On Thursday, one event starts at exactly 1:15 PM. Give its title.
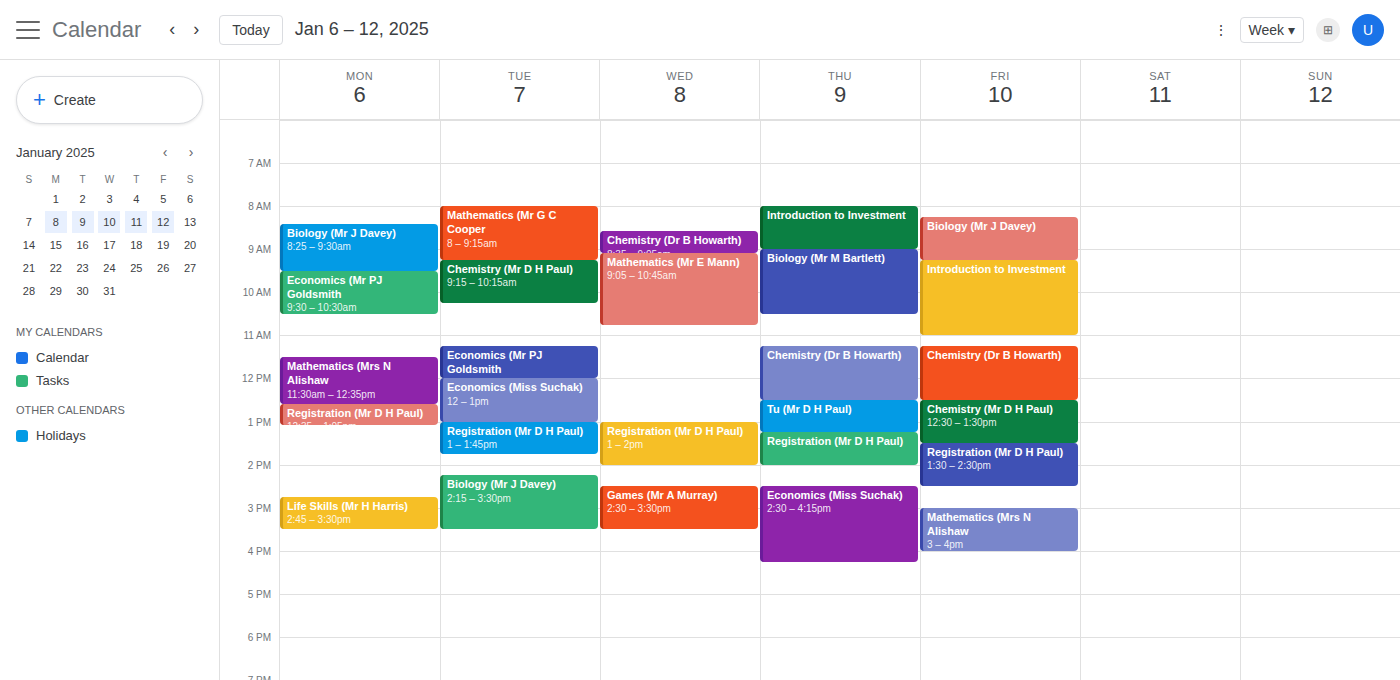
"Registration (Mr D H Paul)"